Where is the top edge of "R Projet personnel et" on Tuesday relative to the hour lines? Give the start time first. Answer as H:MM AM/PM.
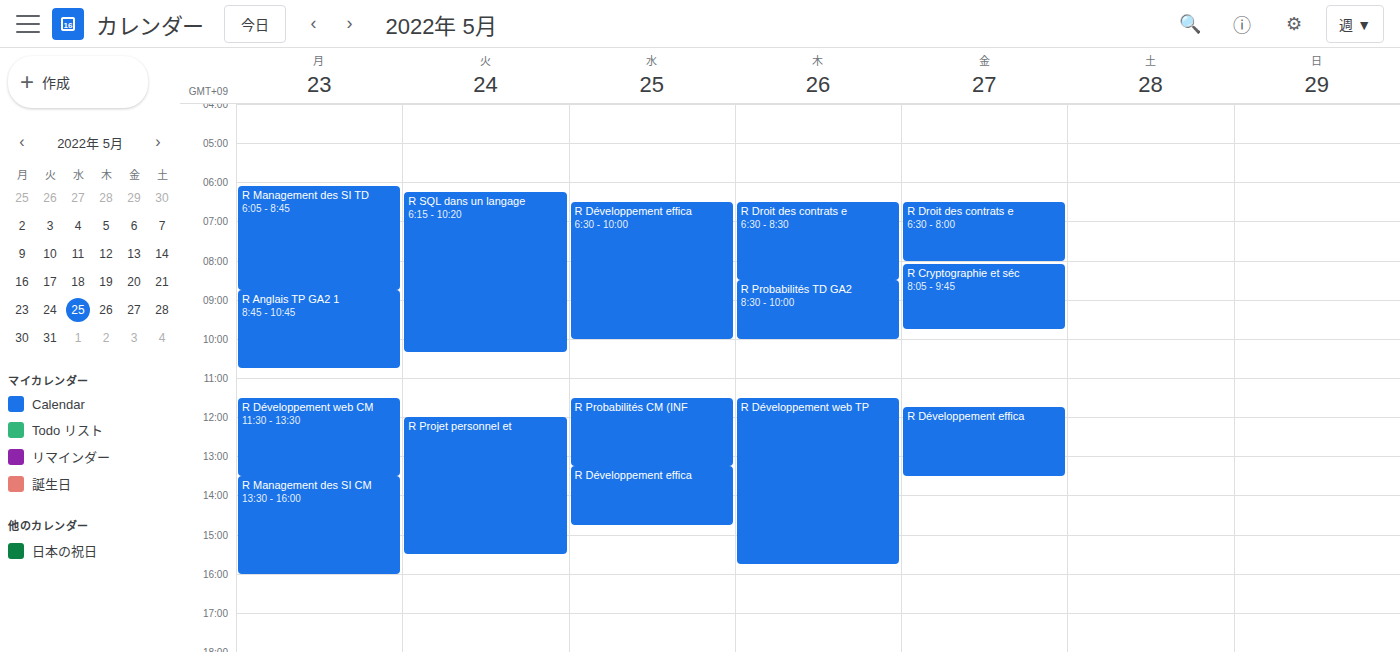
12:00 PM -- exactly on the 12 PM line.